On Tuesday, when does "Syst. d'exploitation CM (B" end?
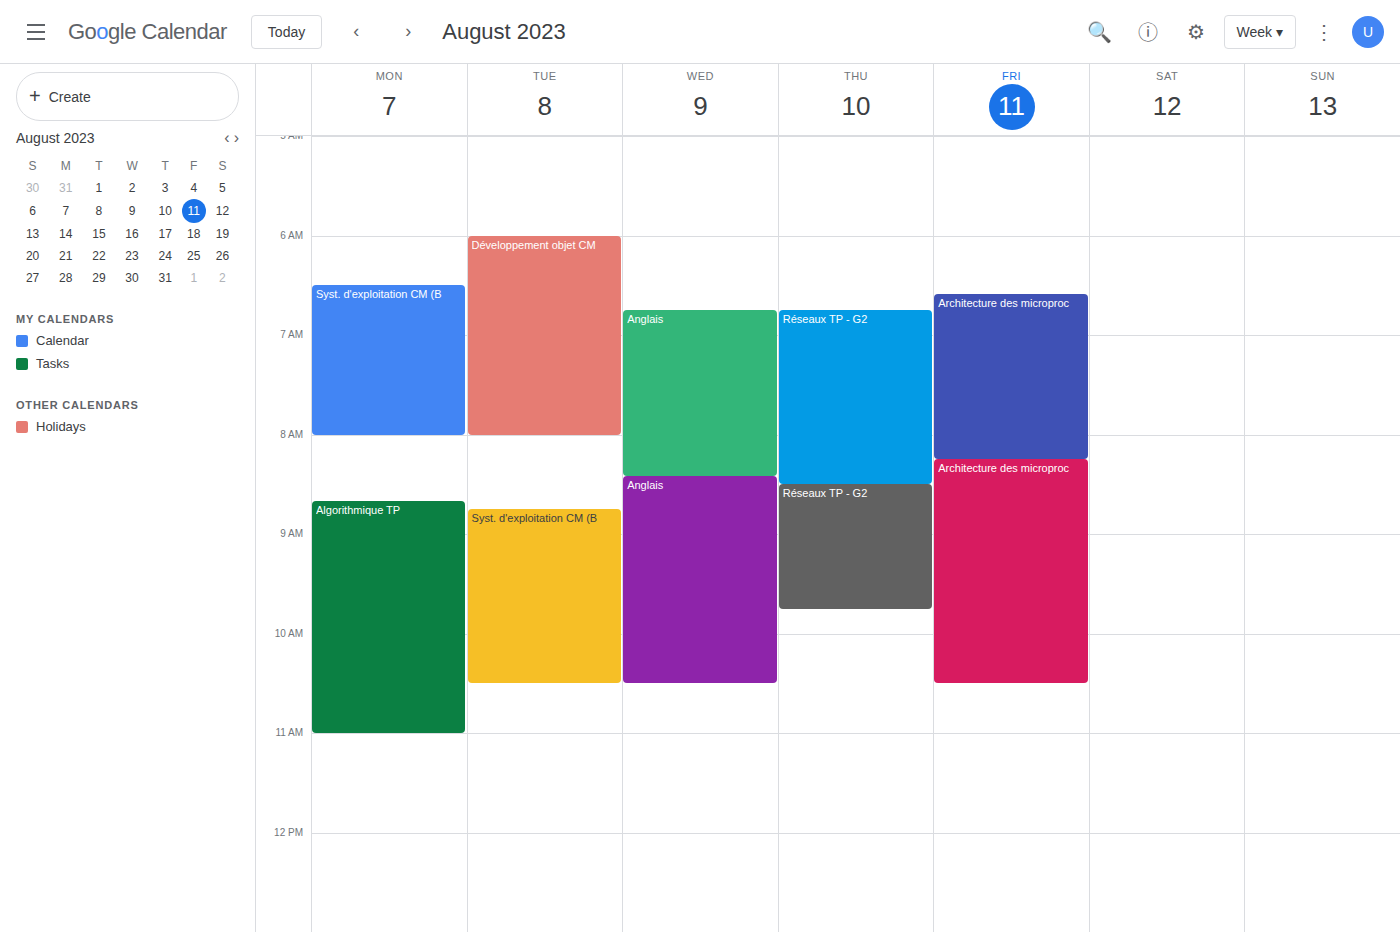
10:30 AM